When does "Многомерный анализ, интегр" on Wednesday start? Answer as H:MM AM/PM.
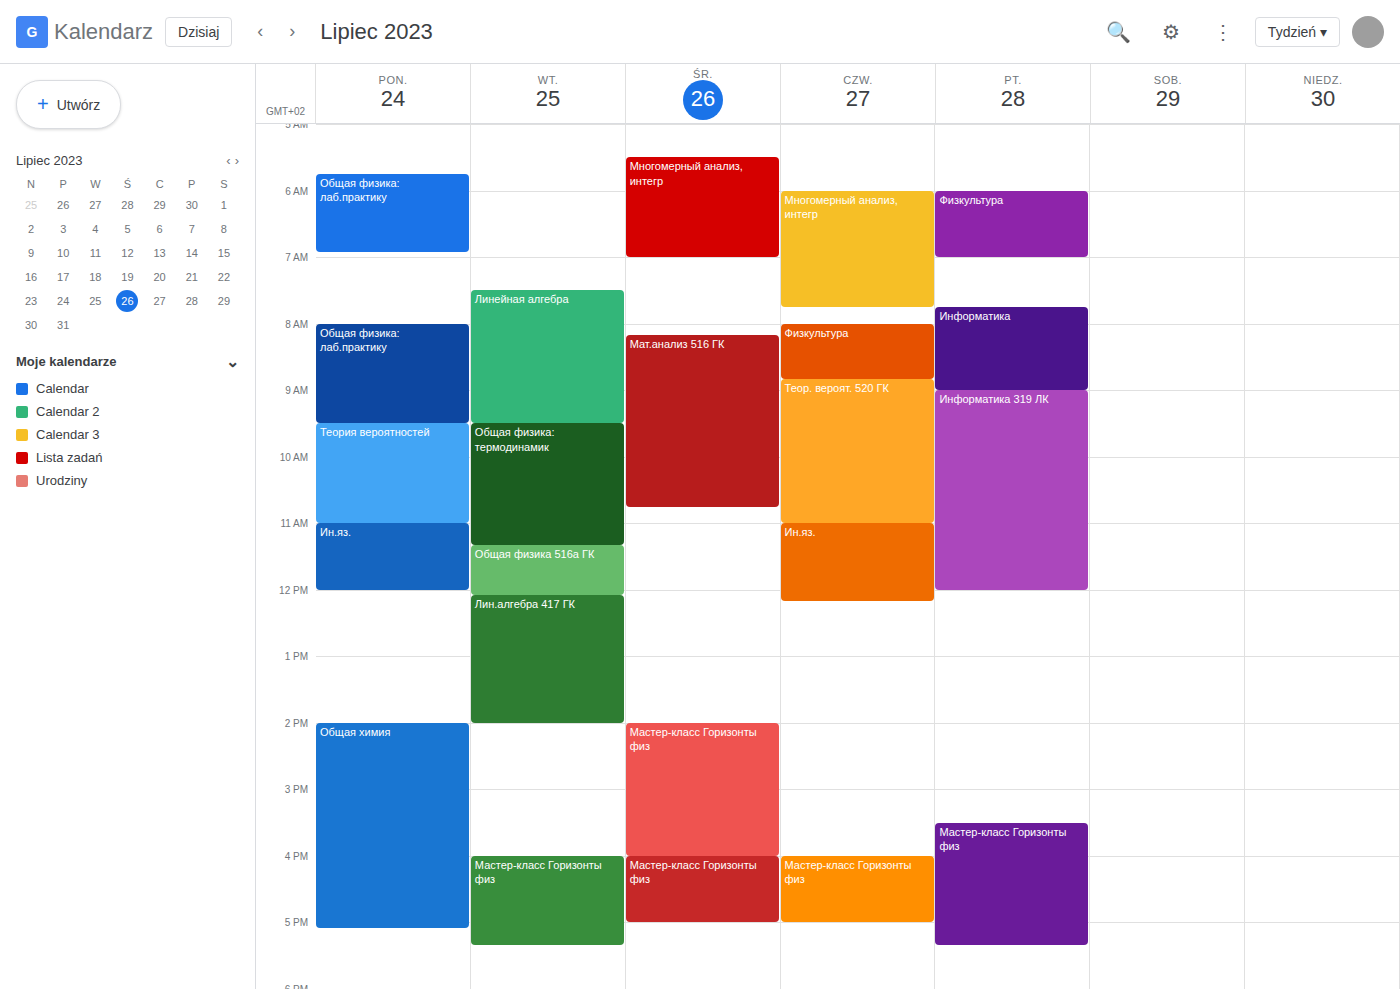
5:30 AM